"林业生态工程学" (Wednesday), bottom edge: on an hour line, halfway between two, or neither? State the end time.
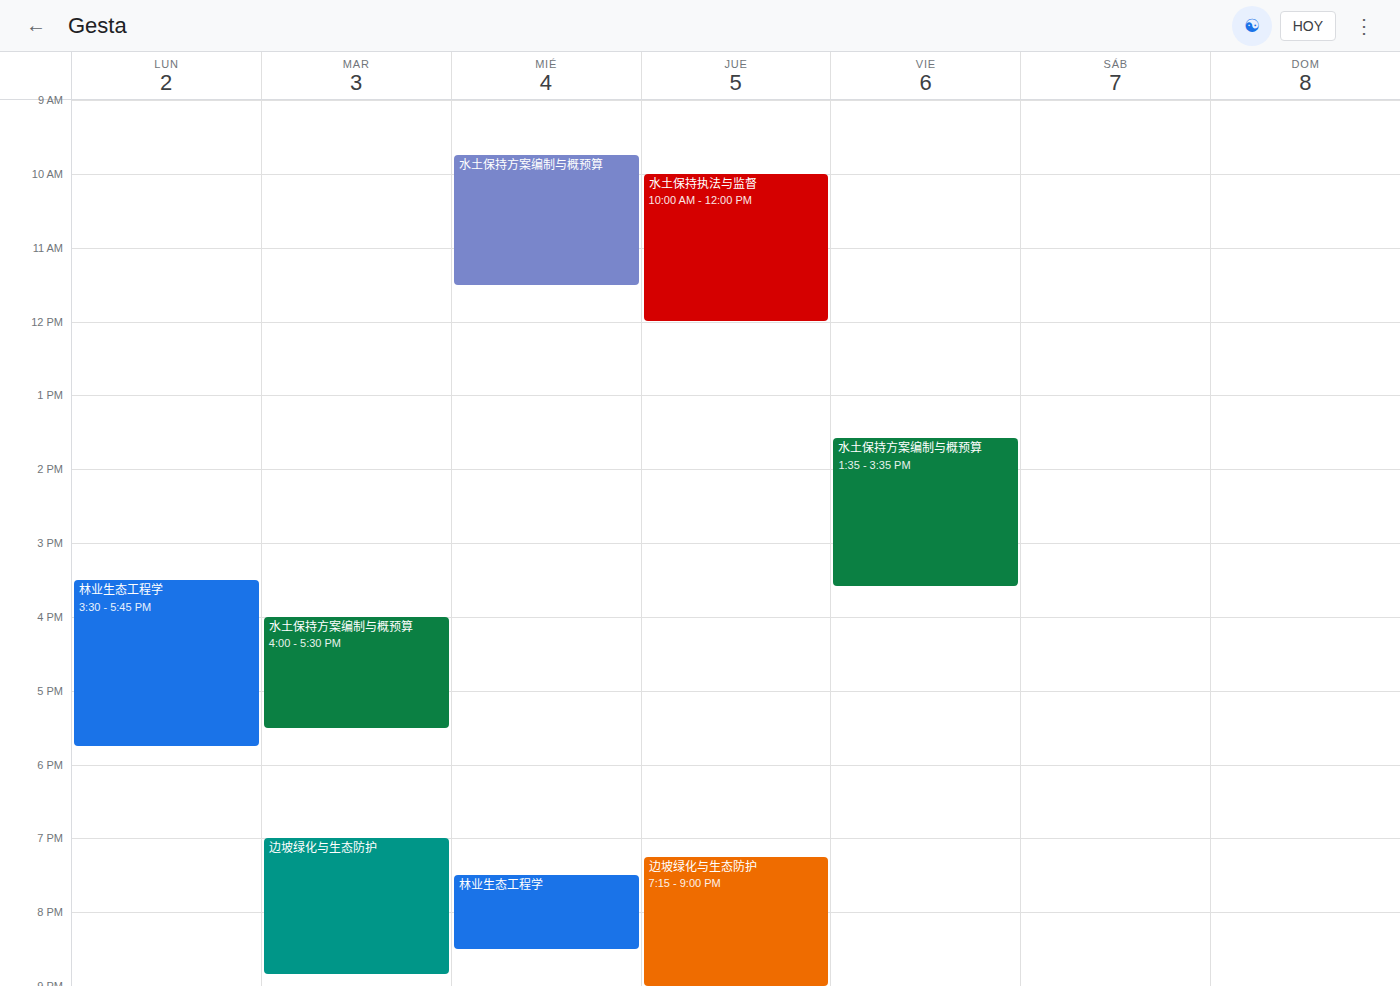
8:30 PM -- halfway between the 8 PM and 9 PM lines.